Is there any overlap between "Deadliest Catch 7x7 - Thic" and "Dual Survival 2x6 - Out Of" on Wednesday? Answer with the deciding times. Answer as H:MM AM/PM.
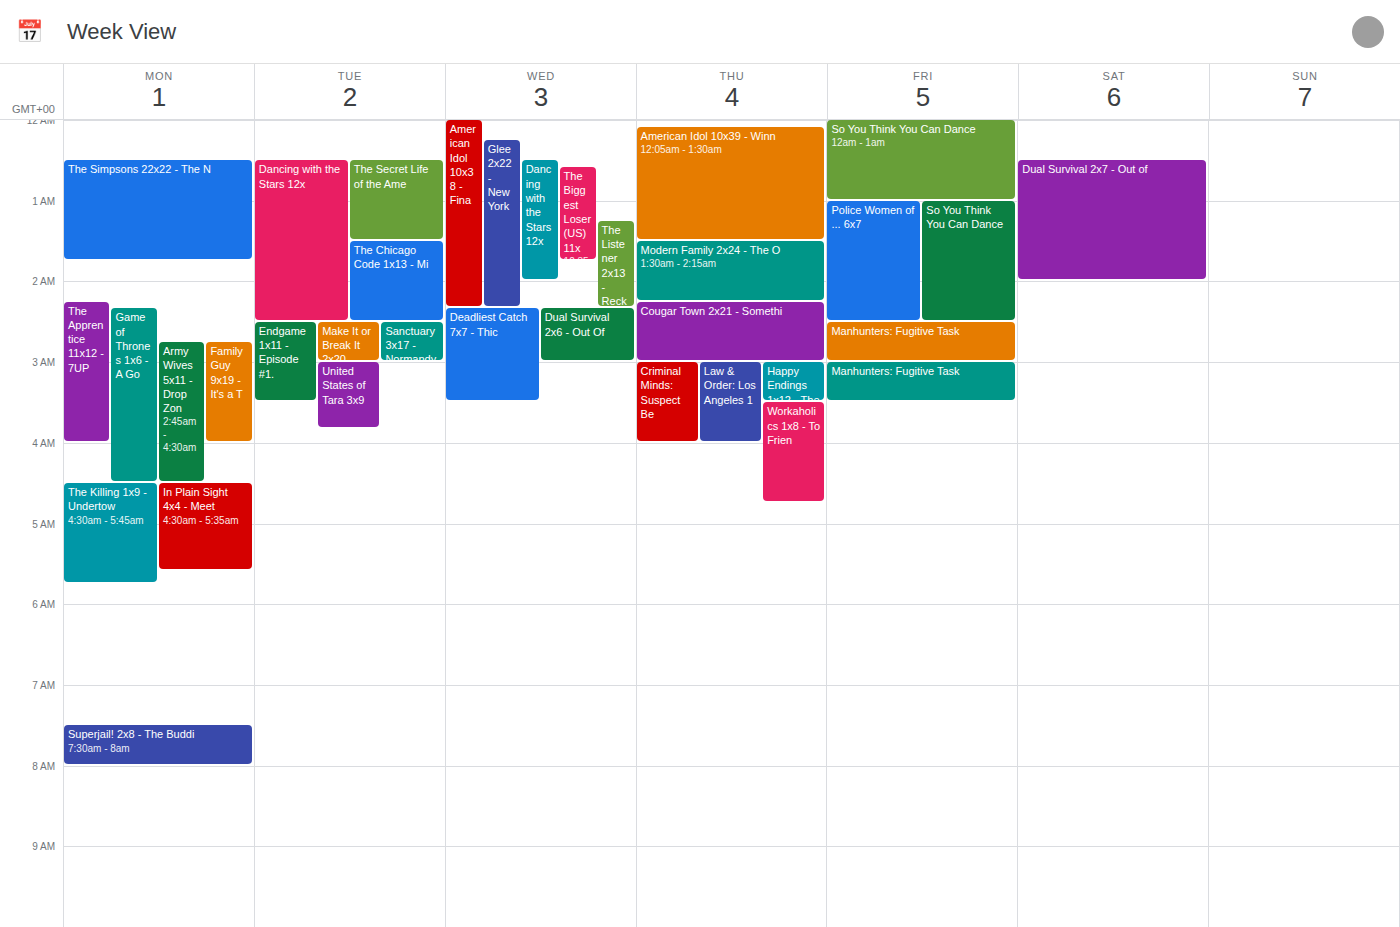
"Deadliest Catch 7x7 - Thic" starts at 2:20 AM, before "Dual Survival 2x6 - Out Of" ends at 3:00 AM -- they overlap.